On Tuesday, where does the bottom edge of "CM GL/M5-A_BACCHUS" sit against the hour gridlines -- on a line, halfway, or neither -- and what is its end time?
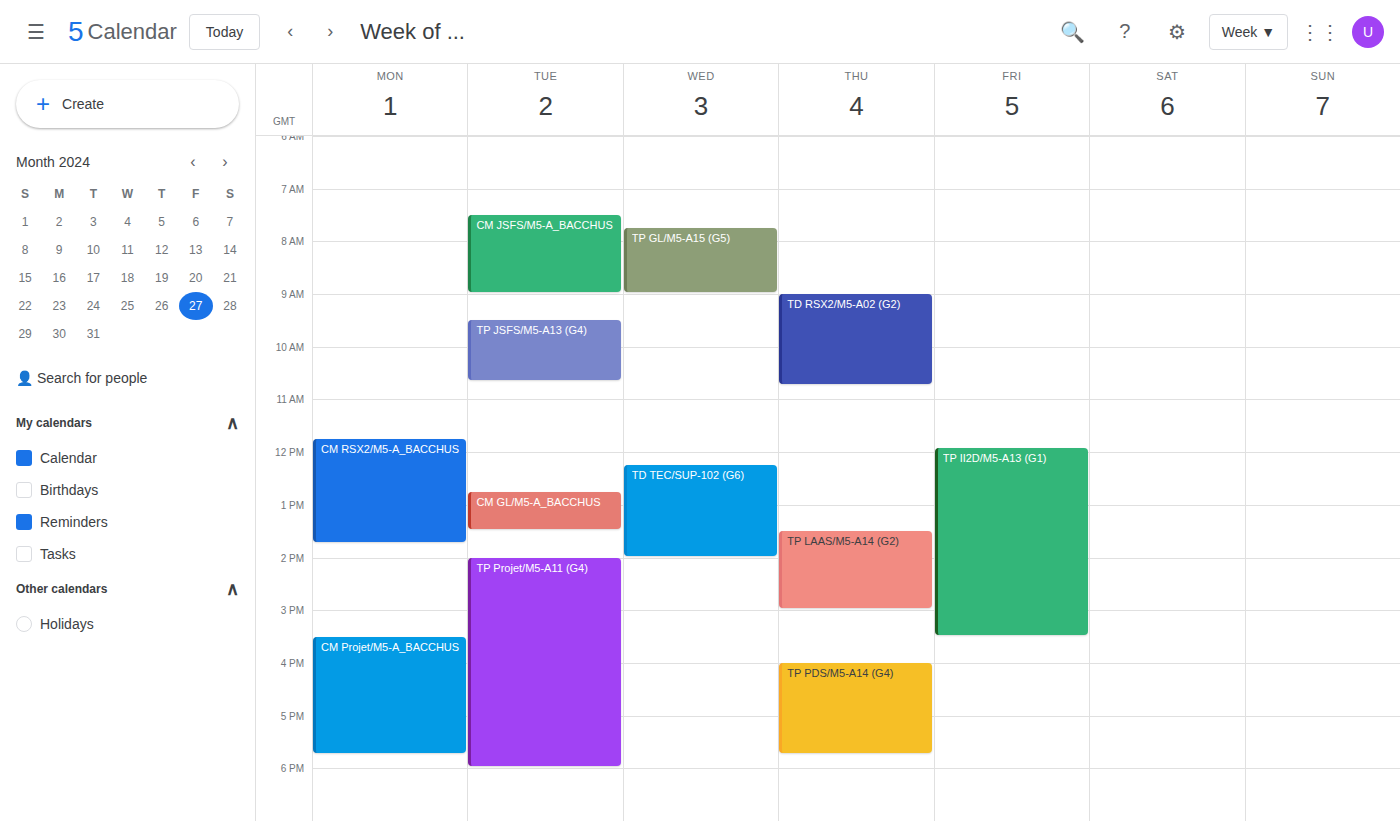
1:30 PM -- halfway between the 1 PM and 2 PM lines.